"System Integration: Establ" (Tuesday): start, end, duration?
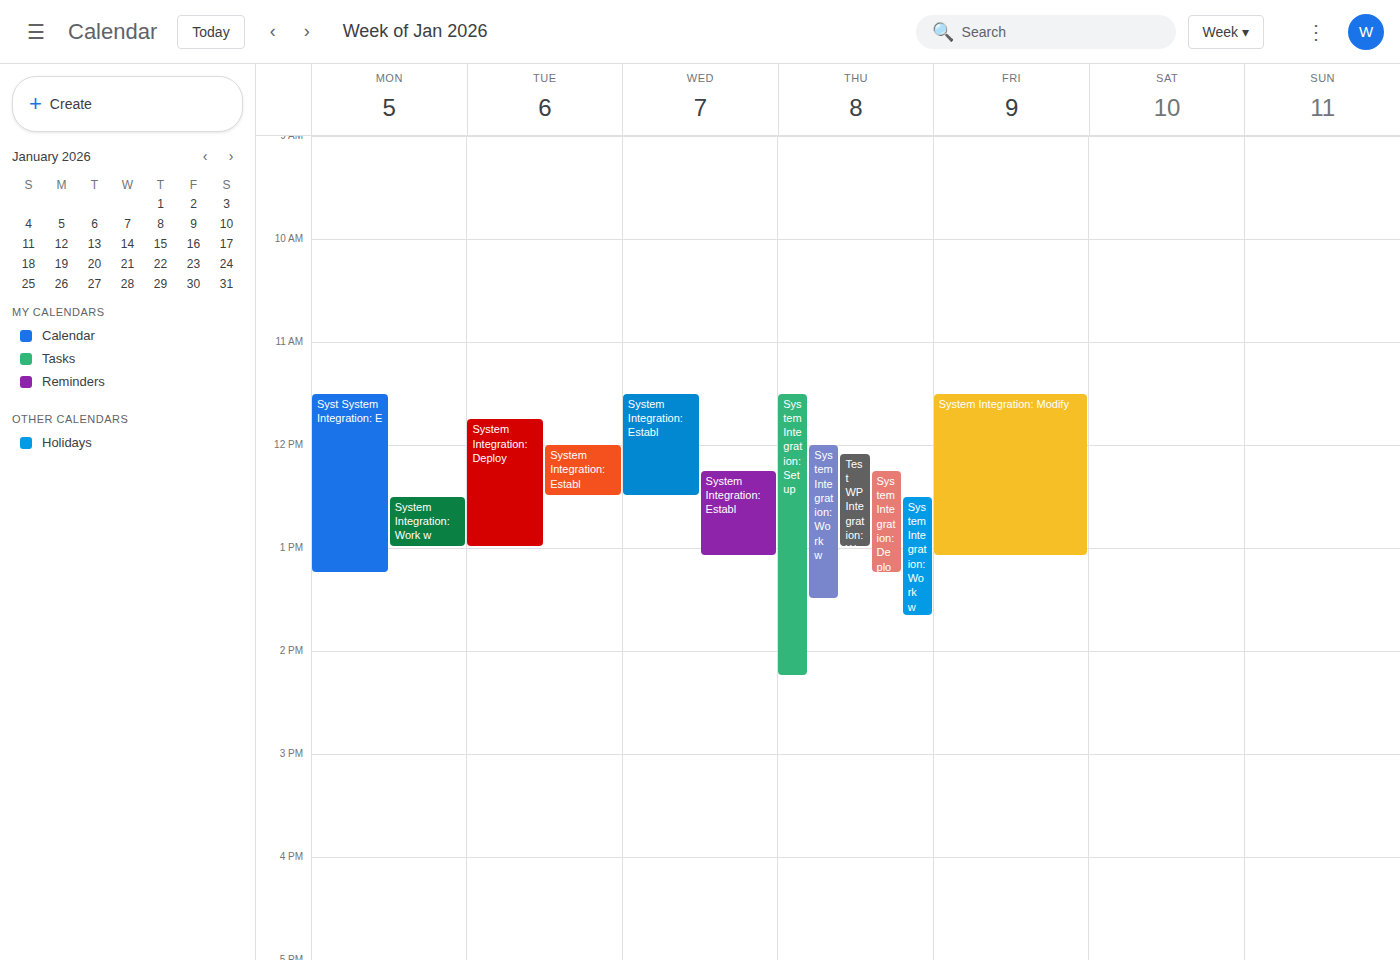
12:00 PM to 12:30 PM, 30 minutes